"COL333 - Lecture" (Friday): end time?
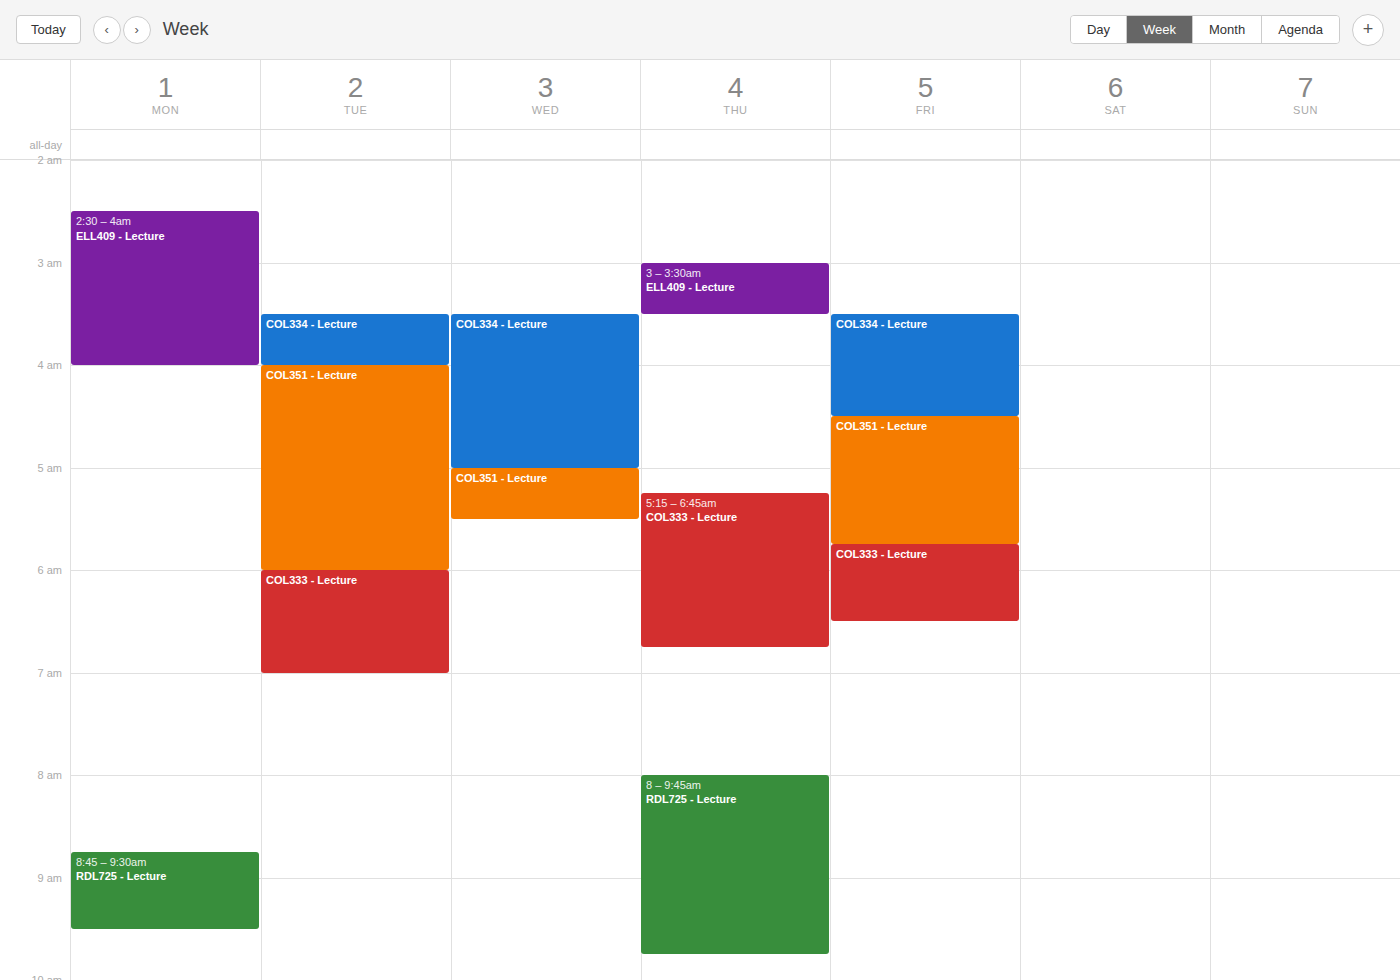
6:30 AM